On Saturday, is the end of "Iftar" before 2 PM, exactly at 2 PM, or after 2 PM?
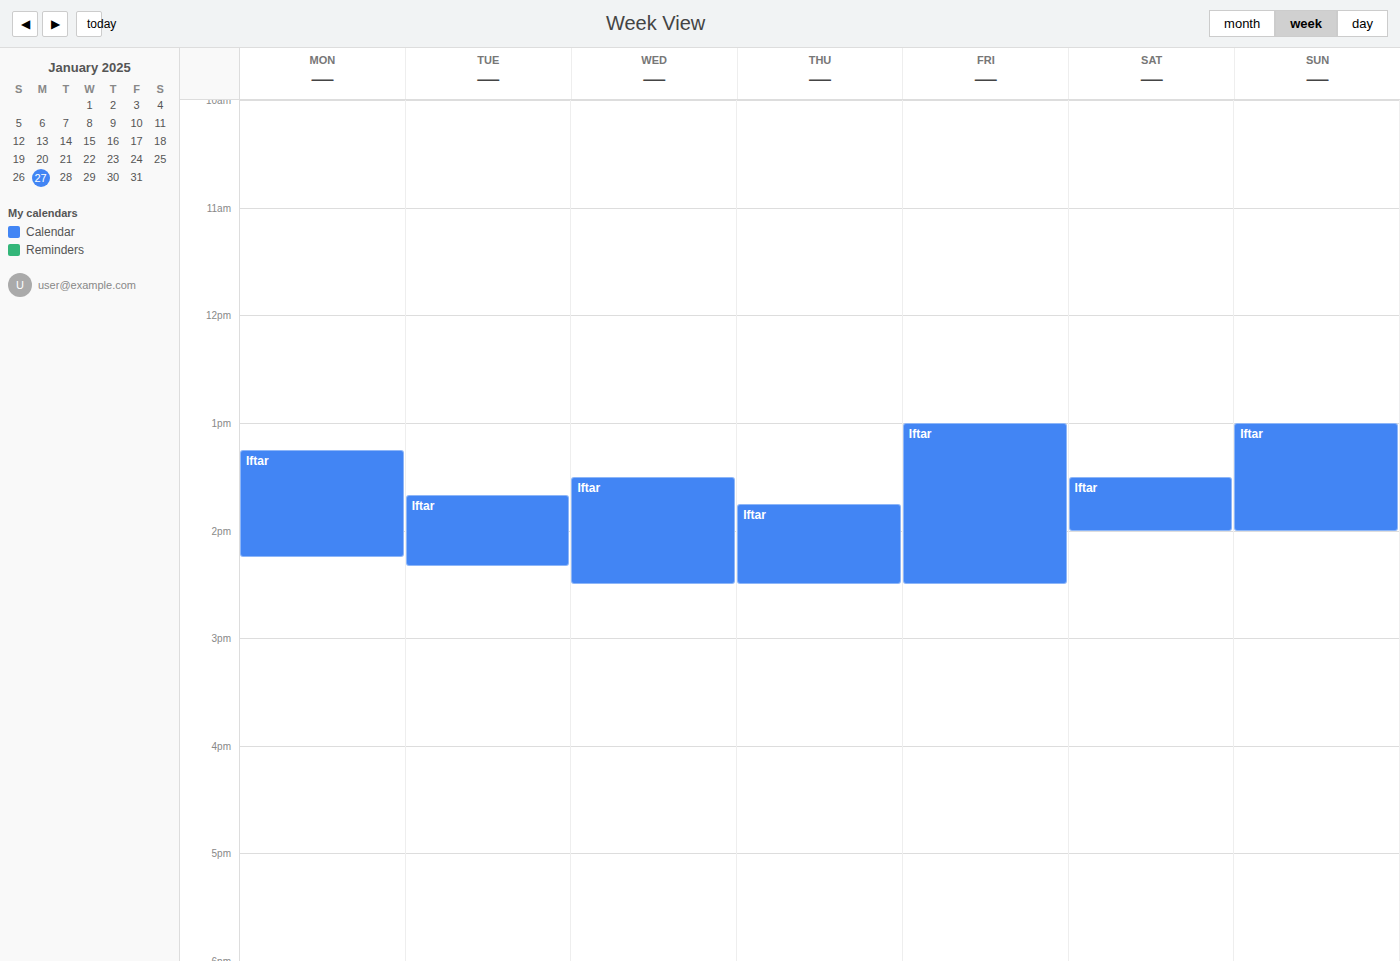
2:00 PM -- exactly at 2 PM, on the 2 PM line.